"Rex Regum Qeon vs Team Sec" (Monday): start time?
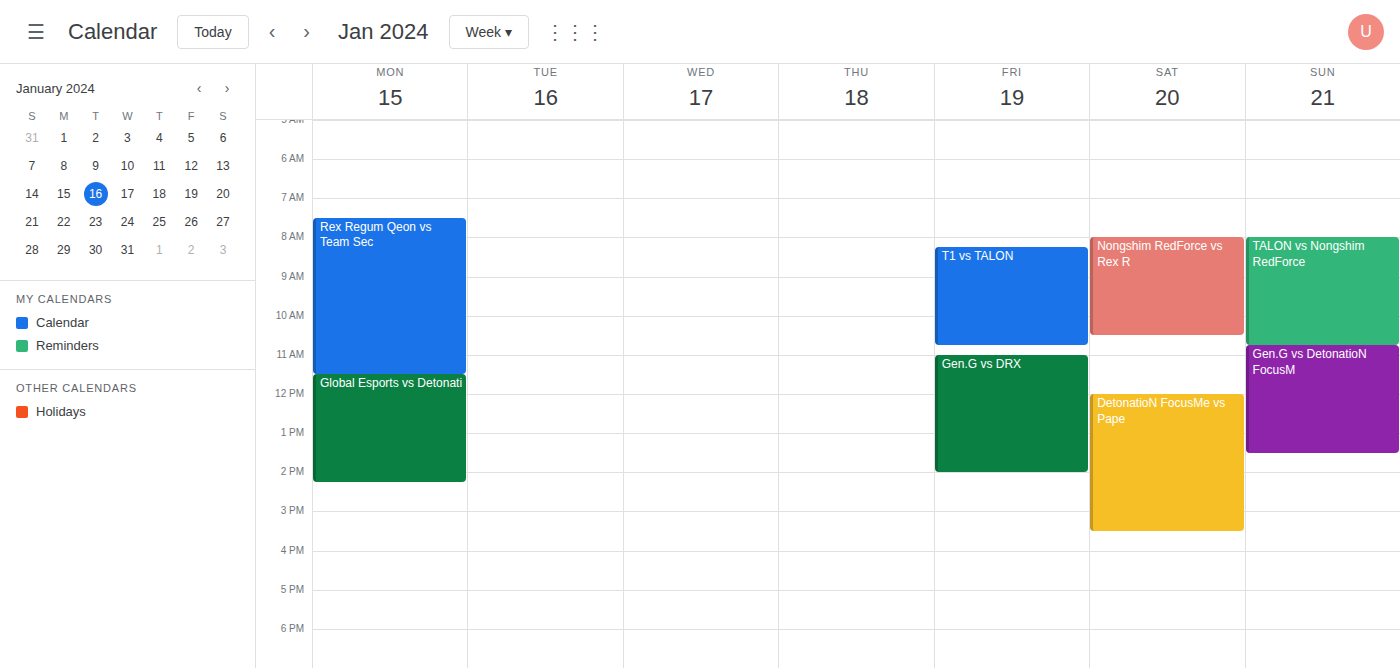
7:30 AM